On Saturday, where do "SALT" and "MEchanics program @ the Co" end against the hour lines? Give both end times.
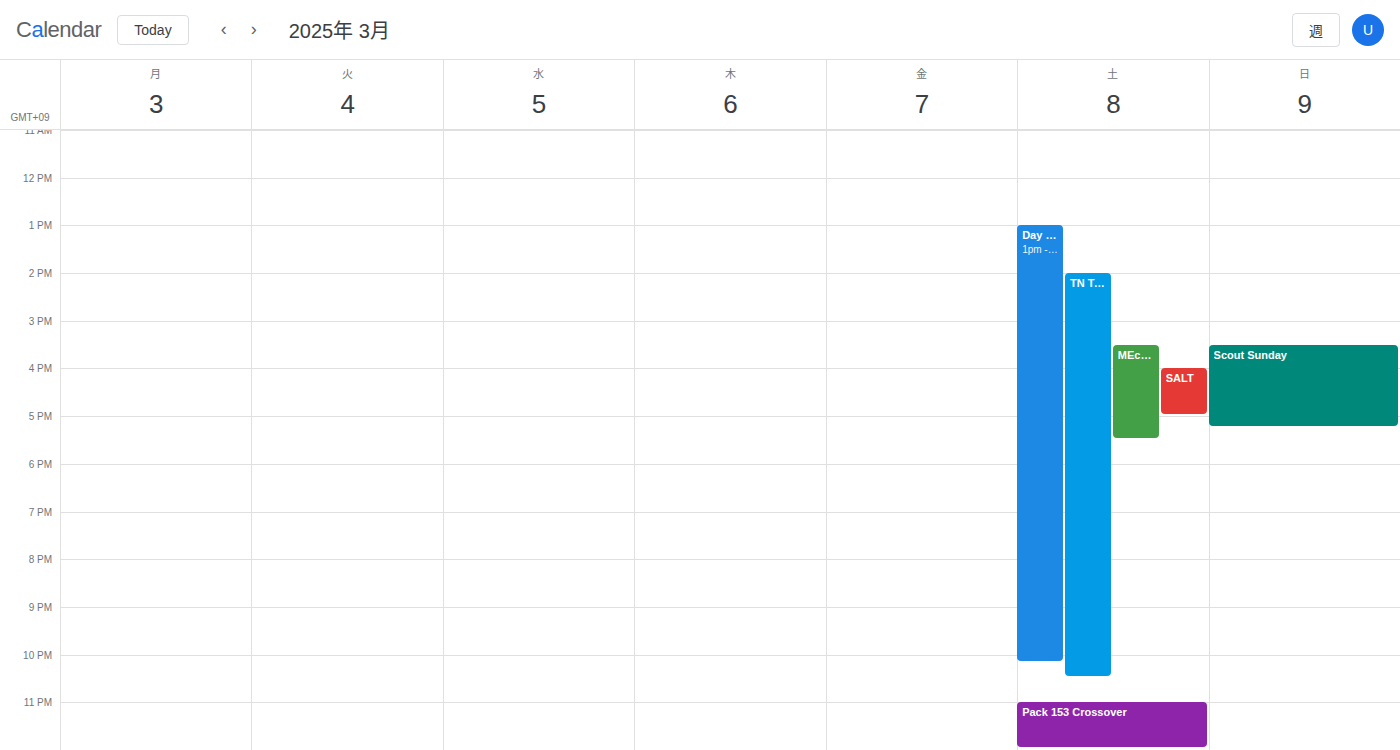
"SALT": 5:00 PM, exactly on the 5 PM line. "MEchanics program @ the Co": 5:30 PM, halfway between the 5 PM and 6 PM lines.